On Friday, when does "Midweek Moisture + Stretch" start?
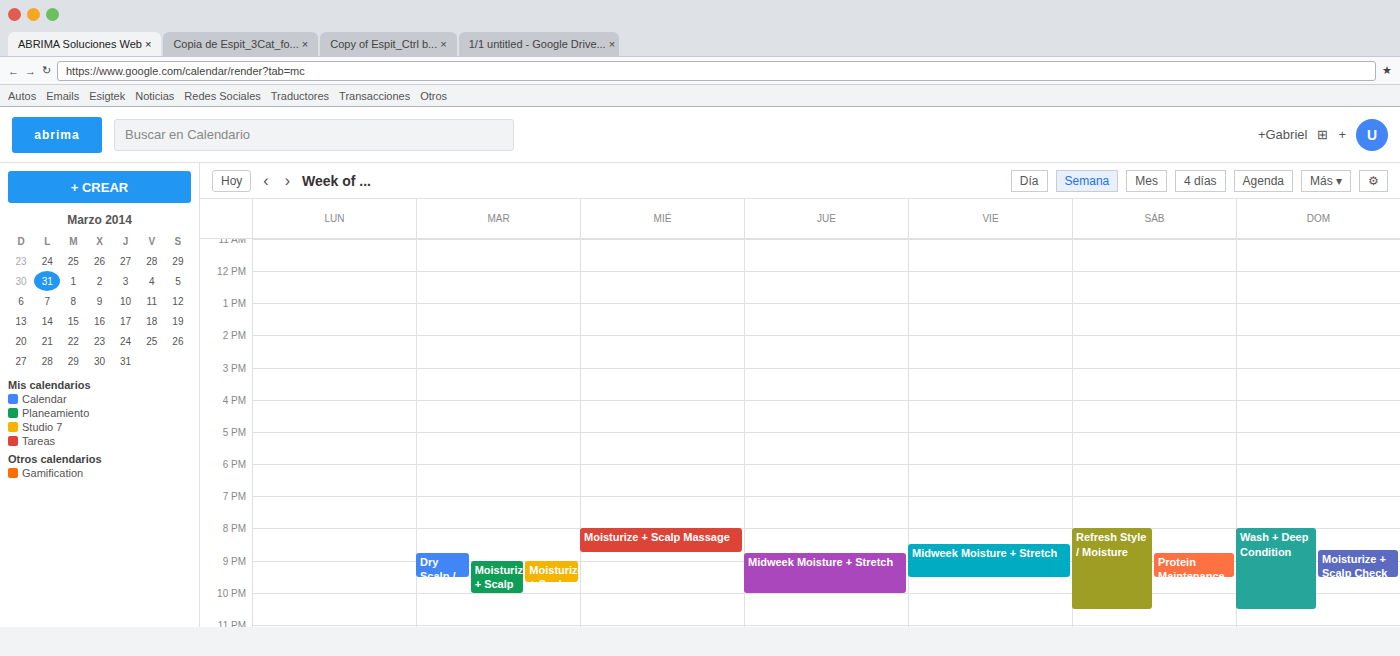
20:30